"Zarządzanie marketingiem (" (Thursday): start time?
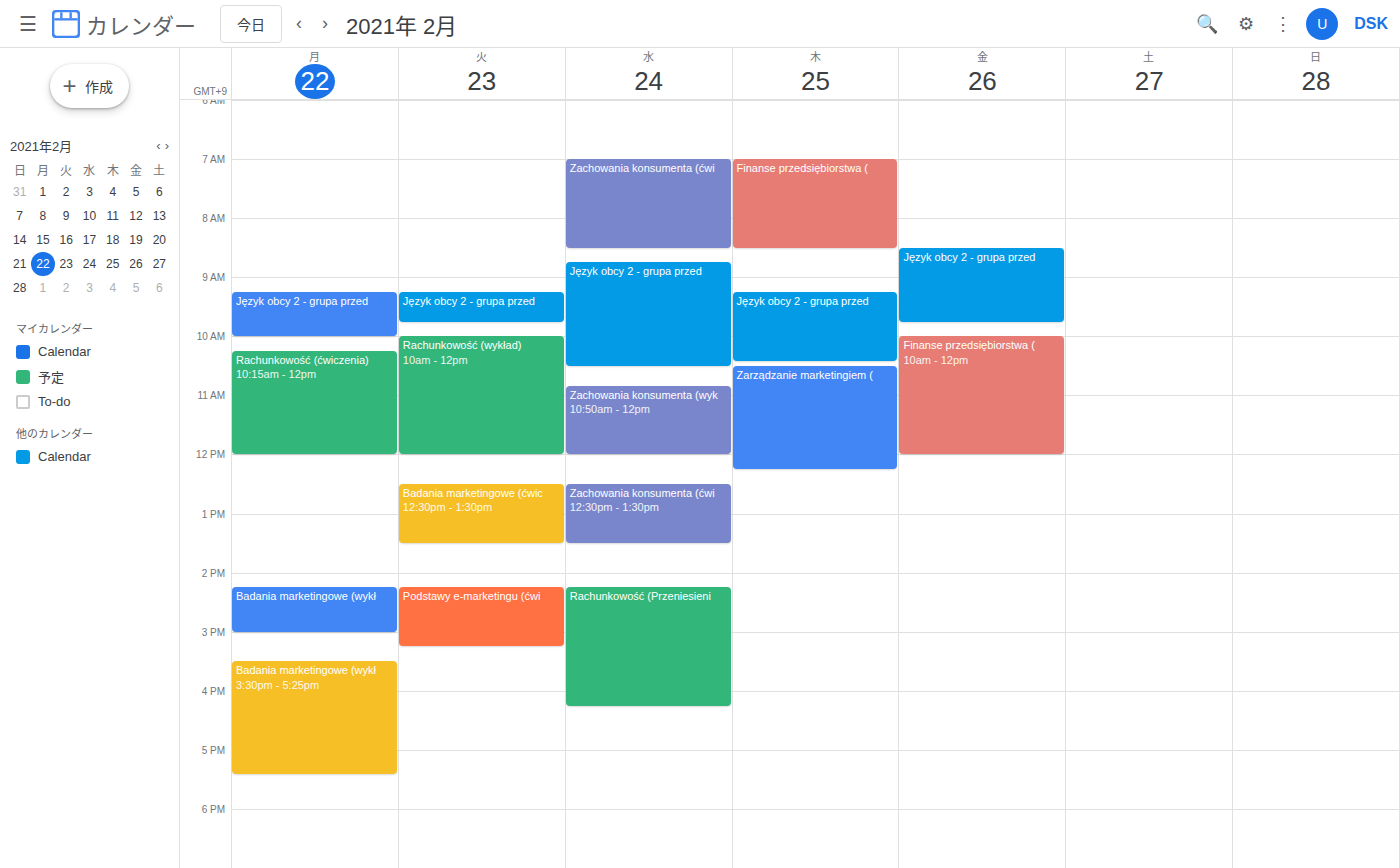
10:30